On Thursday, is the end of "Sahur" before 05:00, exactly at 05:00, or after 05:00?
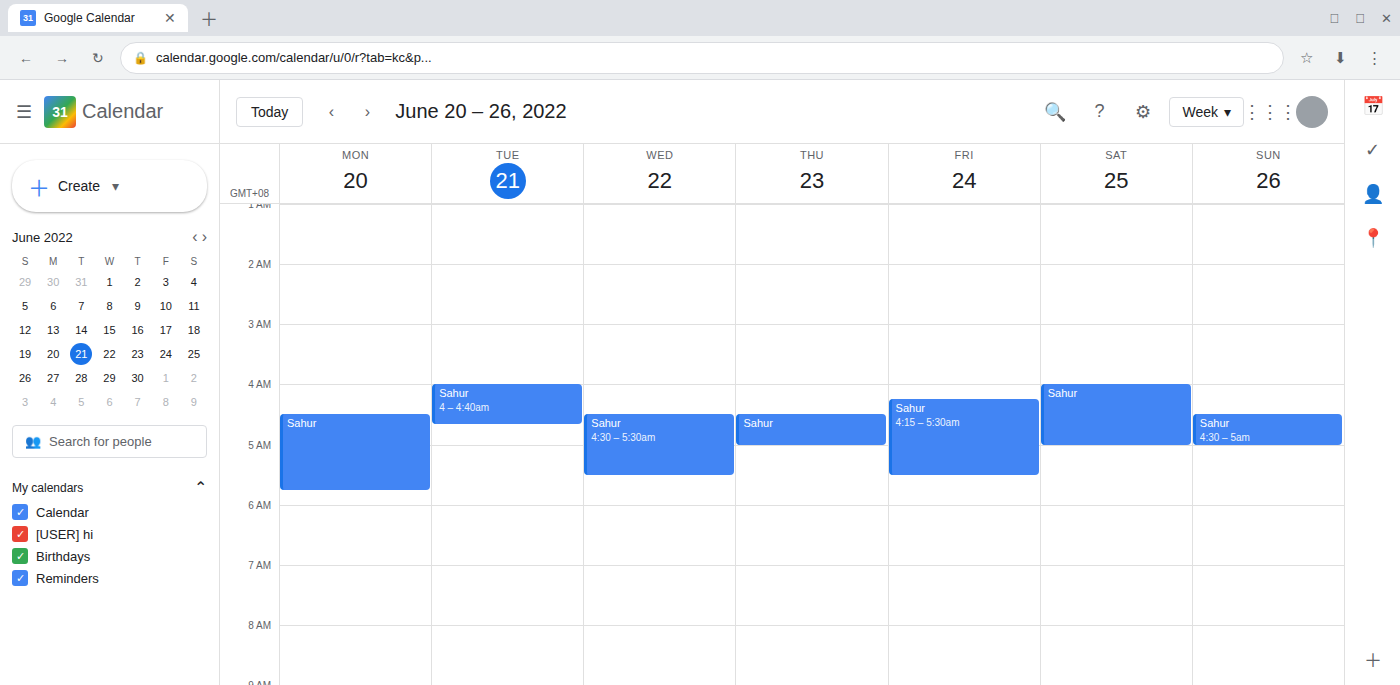
05:00 -- exactly at 05:00, on the 05:00 line.